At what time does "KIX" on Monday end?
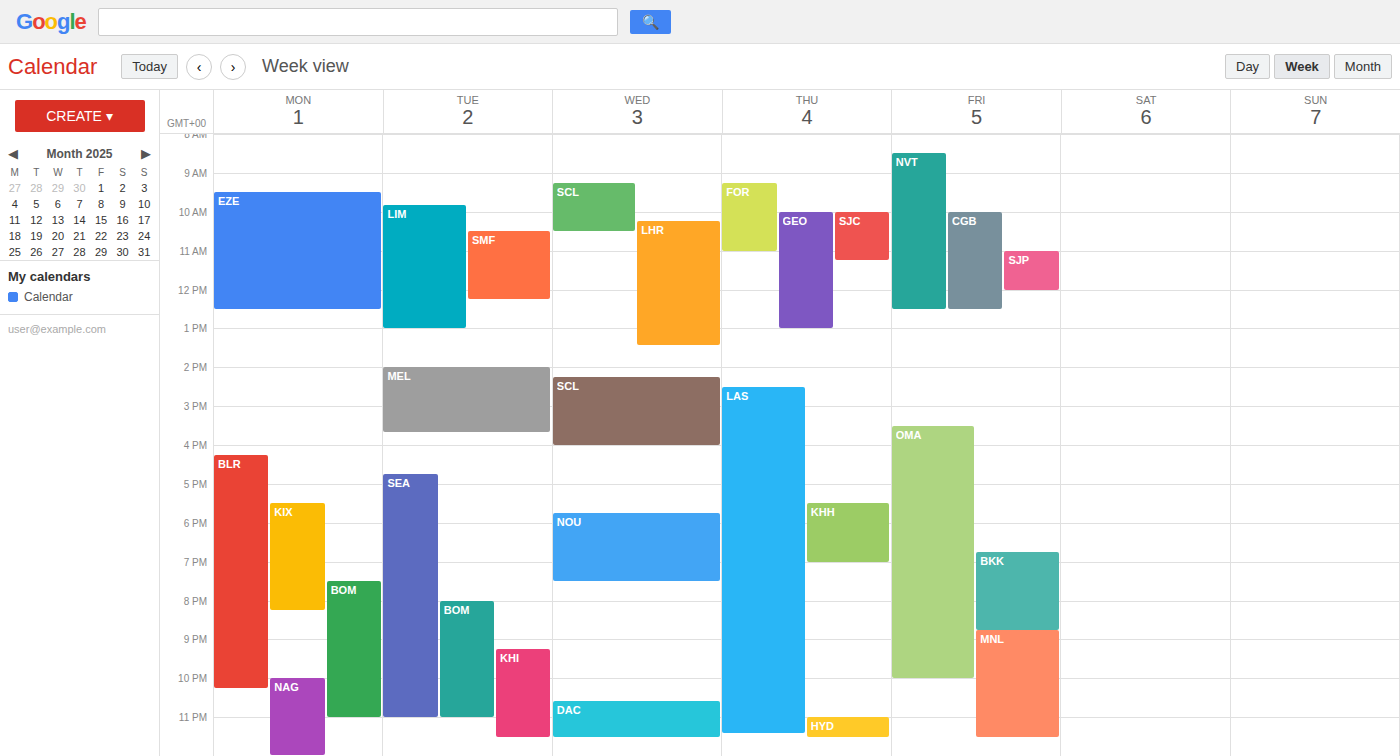
8:15 PM